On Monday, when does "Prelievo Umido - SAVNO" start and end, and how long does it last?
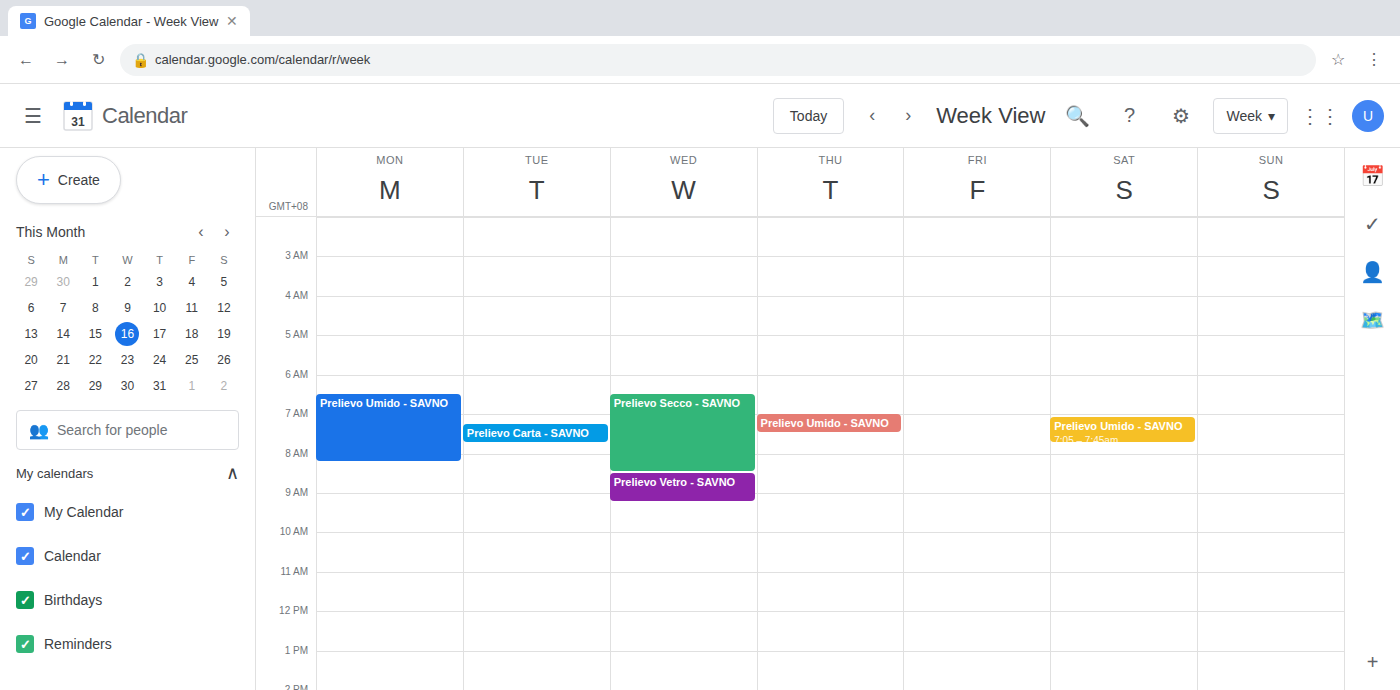
6:30 AM to 8:15 AM, 1 hour 45 minutes